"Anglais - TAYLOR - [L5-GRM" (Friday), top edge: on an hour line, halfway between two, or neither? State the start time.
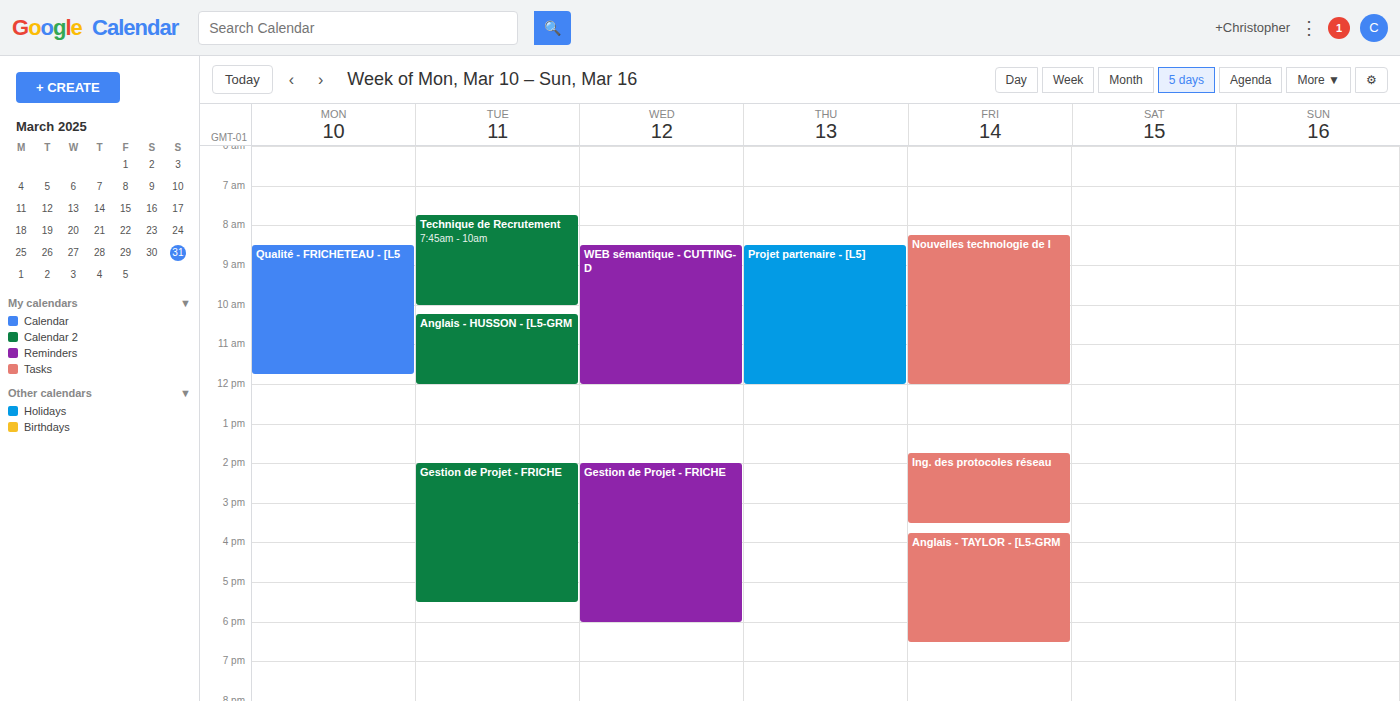
3:45 PM -- neither: three quarters of the way from the 3 PM line to the 4 PM line.